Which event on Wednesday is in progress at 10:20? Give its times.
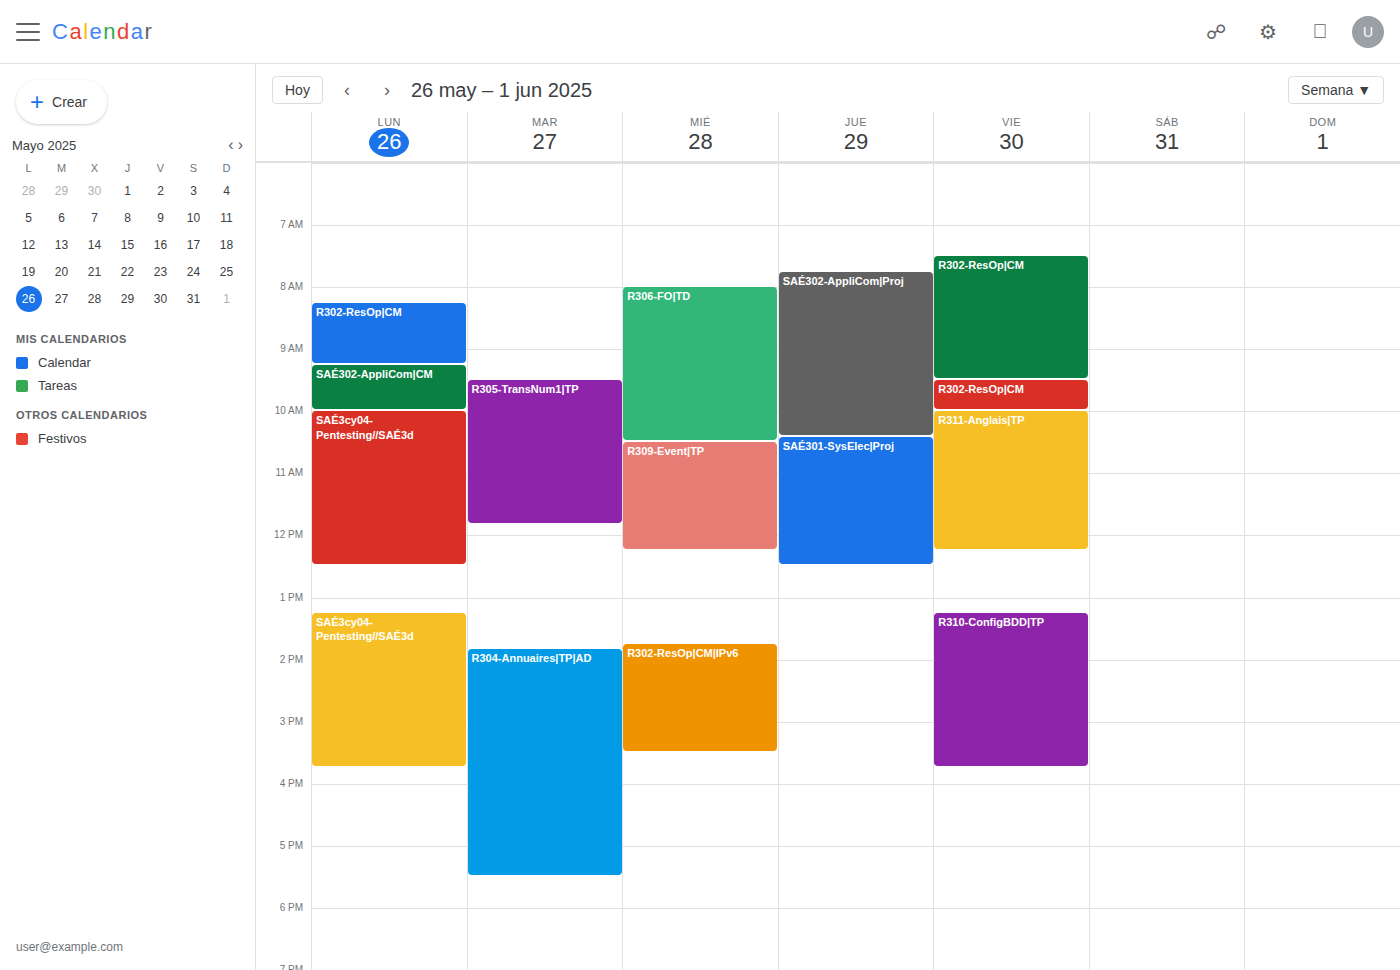
"R306-FO|TD", 08:00 to 10:30